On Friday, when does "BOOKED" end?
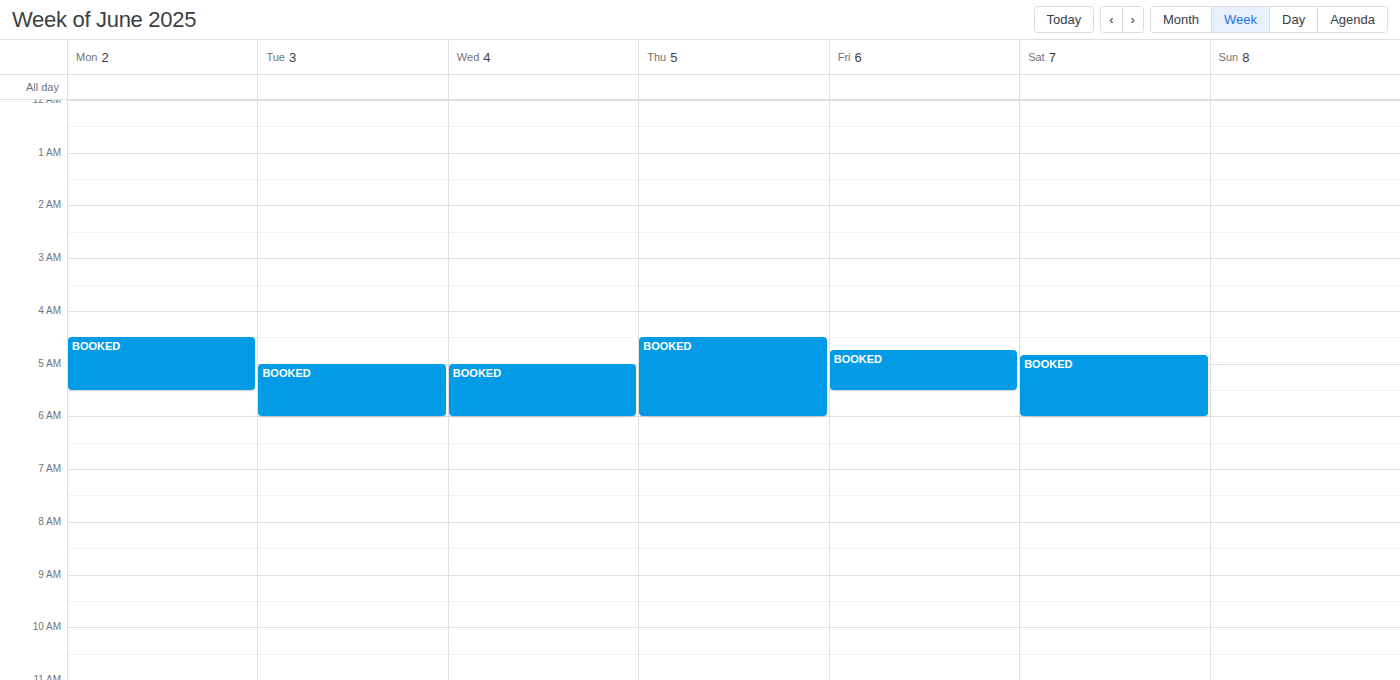
5:30 AM